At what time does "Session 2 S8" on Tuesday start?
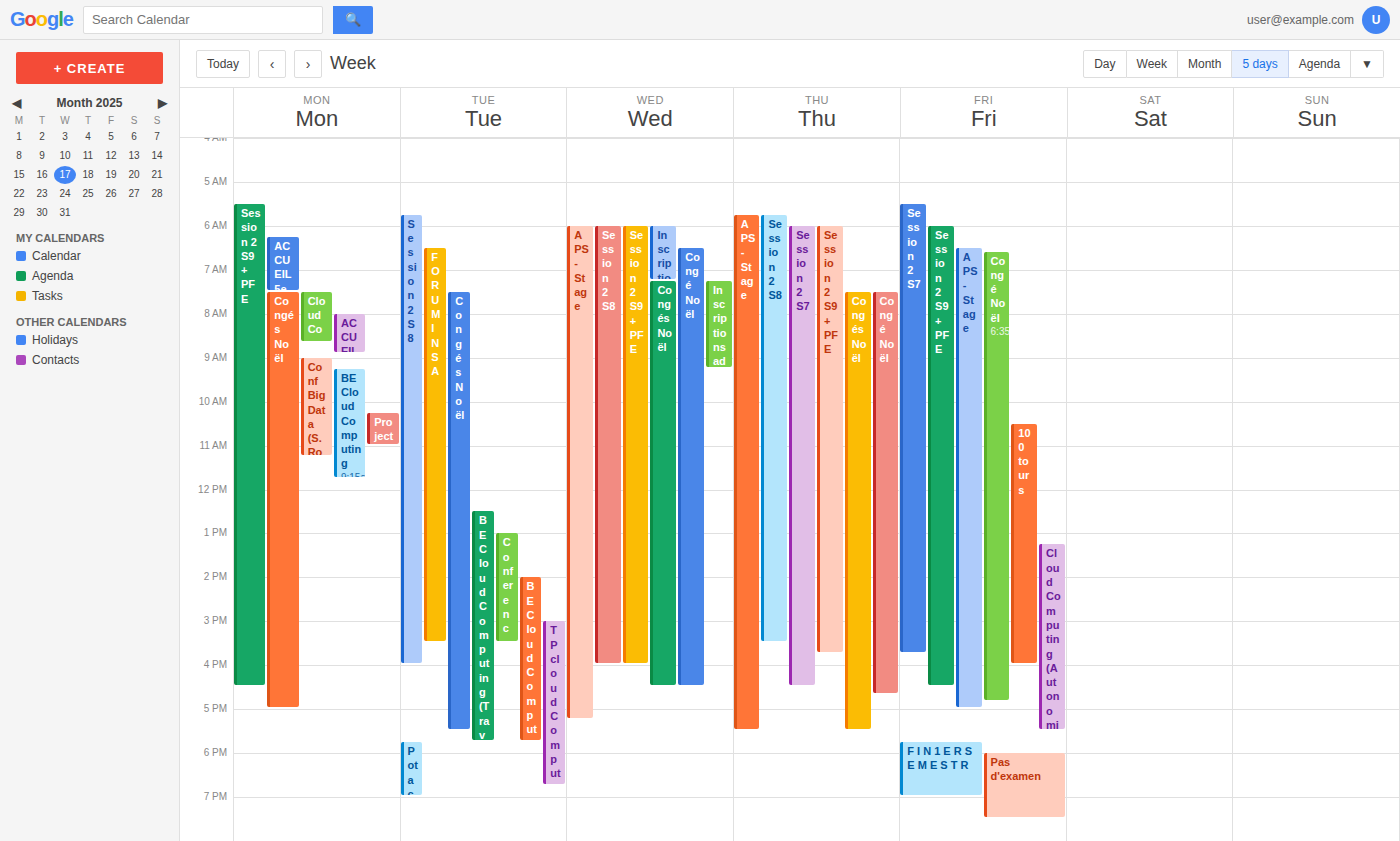
5:45 AM